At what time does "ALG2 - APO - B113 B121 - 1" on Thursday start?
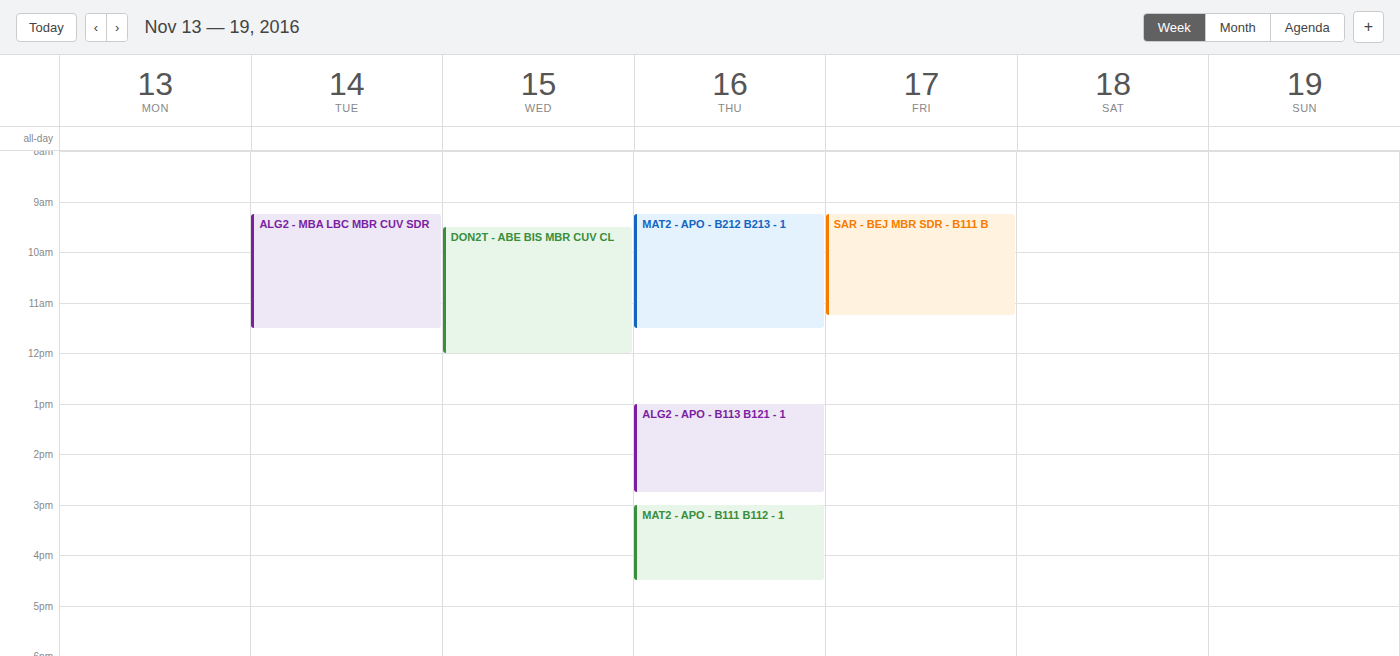
1:00 PM